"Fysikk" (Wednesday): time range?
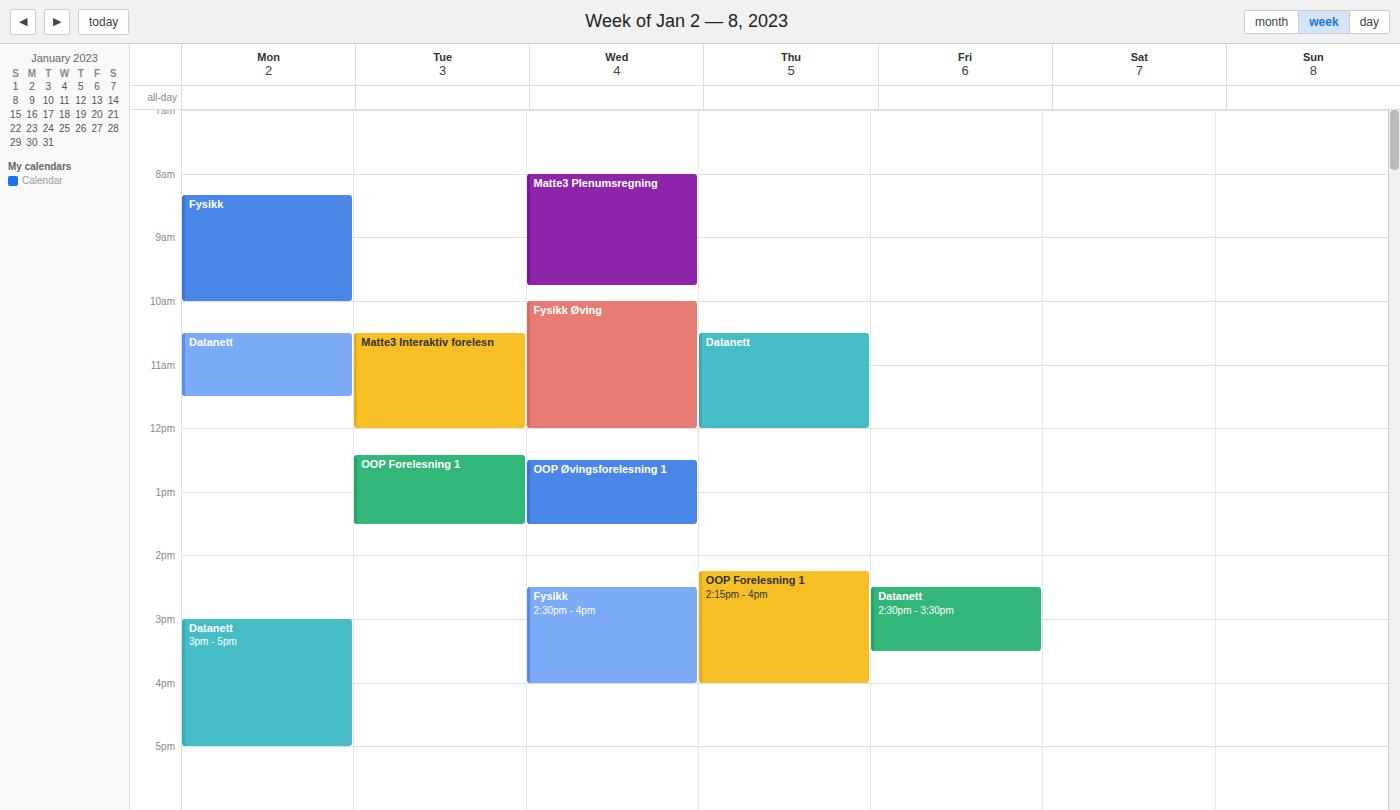
2:30 PM to 4:00 PM